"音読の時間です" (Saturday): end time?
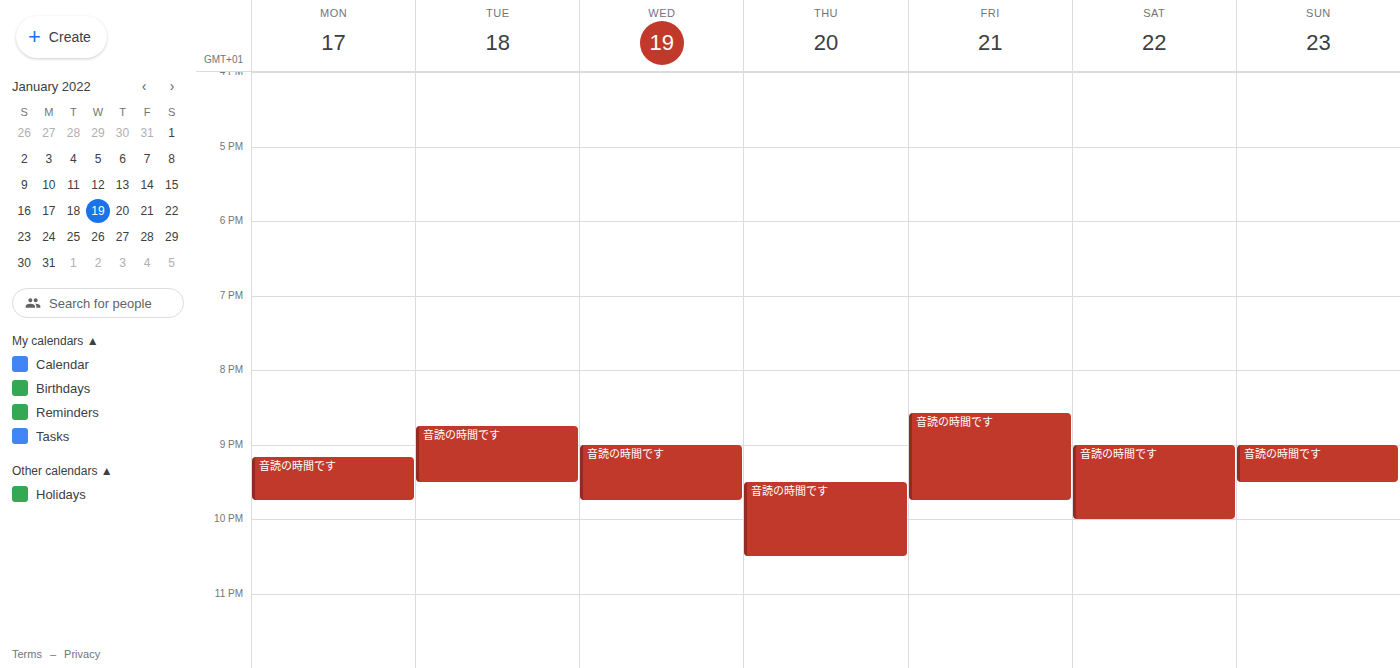
22:00